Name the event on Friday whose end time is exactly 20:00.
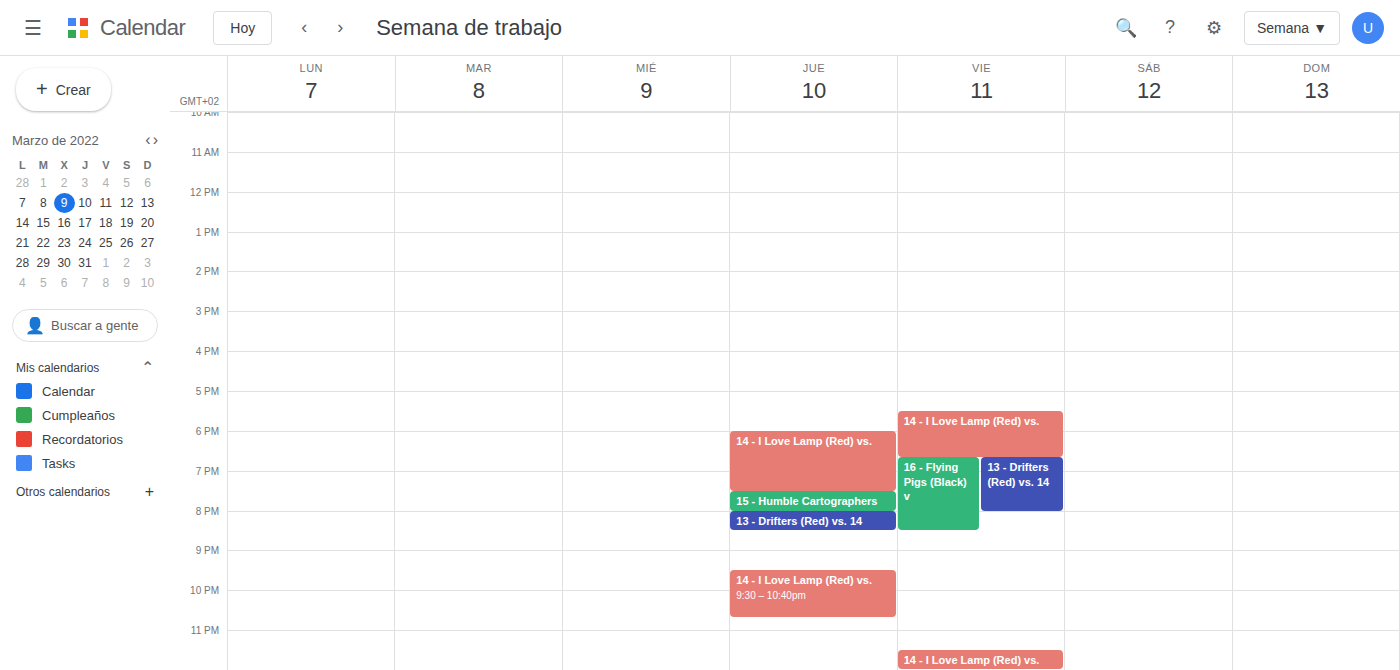
"13 - Drifters (Red) vs. 14"